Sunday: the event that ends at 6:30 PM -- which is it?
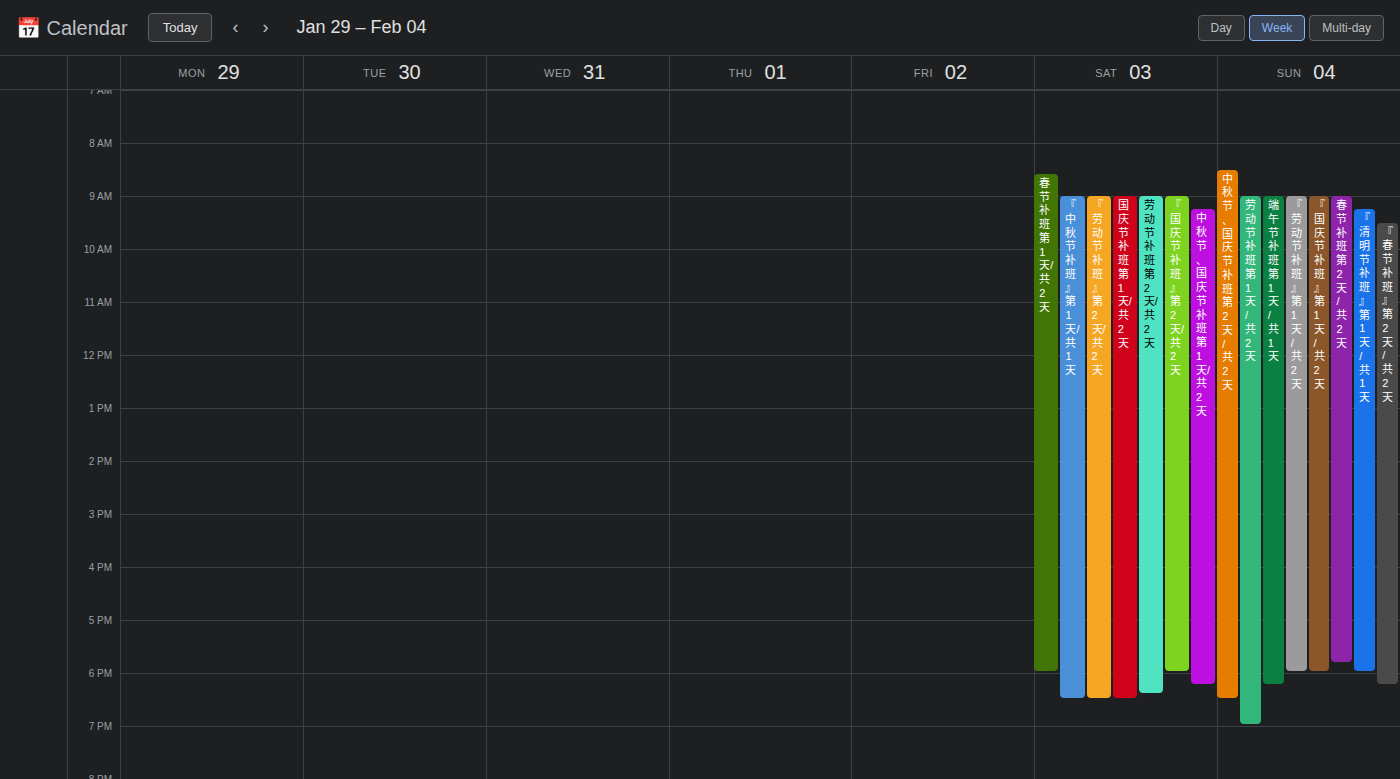
"中秋节、国庆节 补班 第2天/共2天"